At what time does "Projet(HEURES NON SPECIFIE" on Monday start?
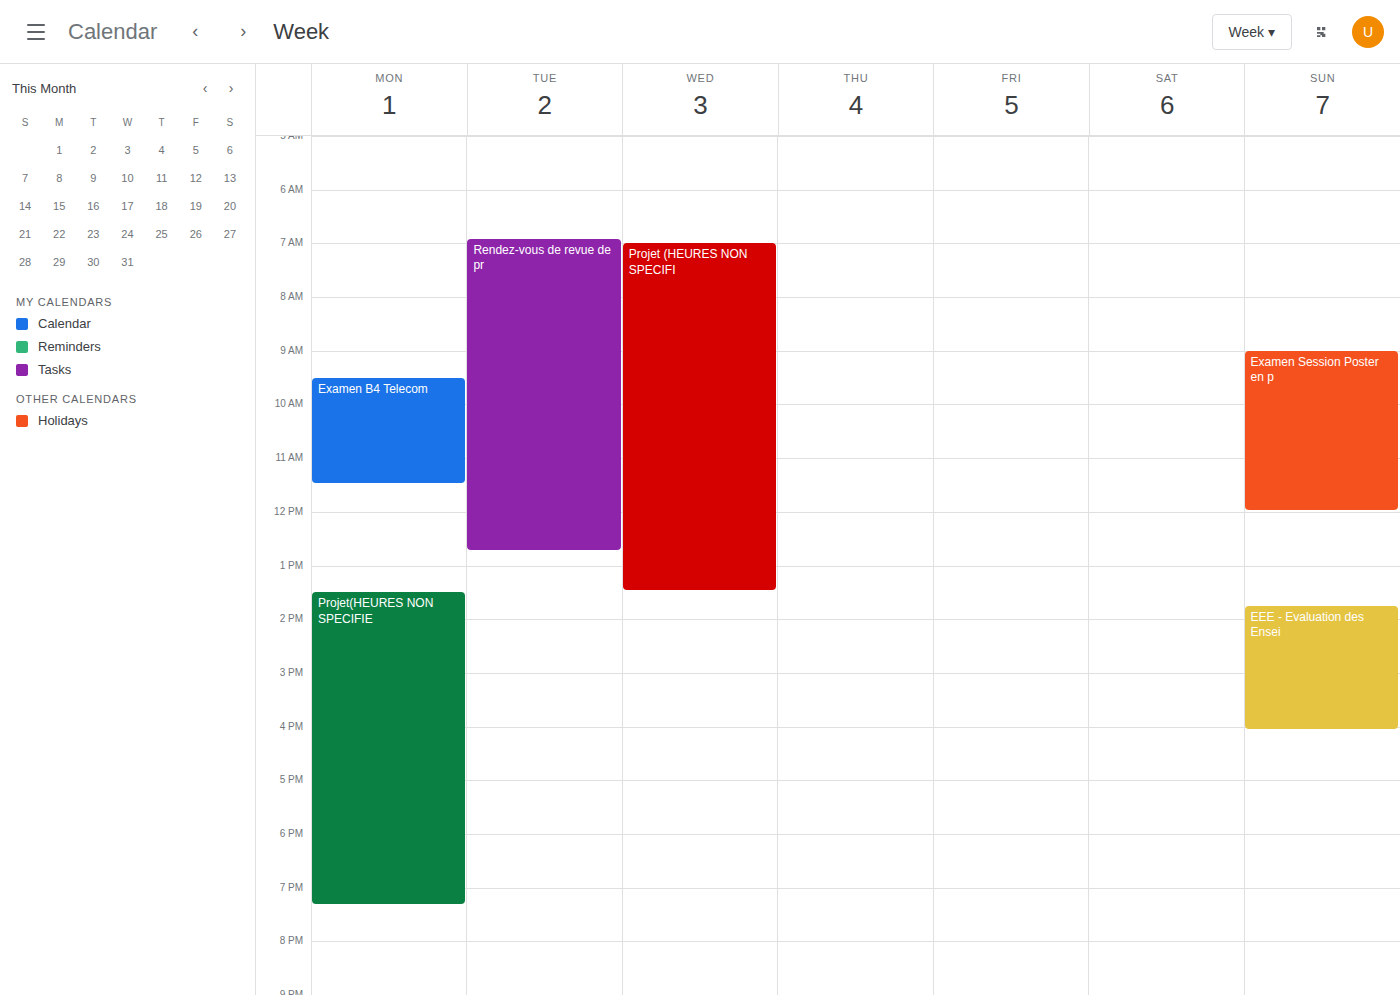
1:30 PM